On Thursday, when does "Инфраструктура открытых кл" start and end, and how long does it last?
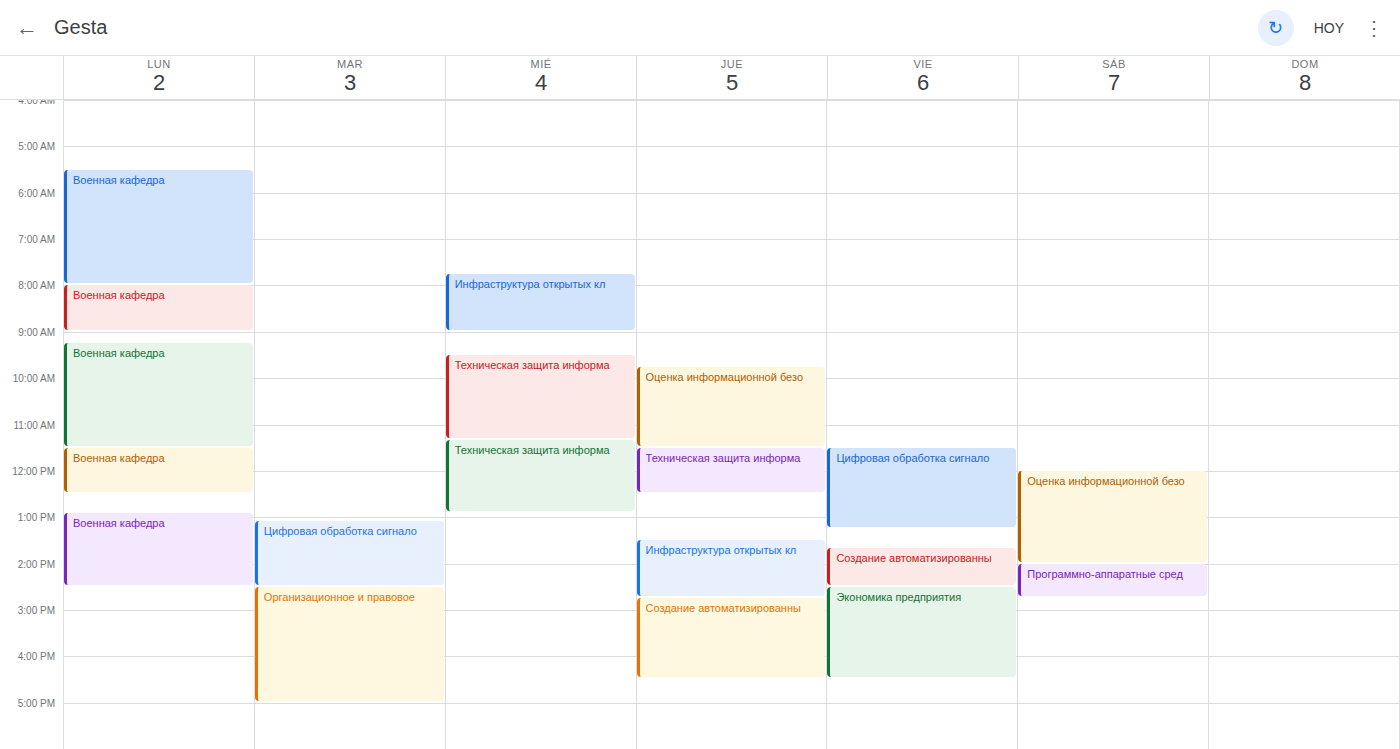
13:30 to 14:45, 1 hour 15 minutes